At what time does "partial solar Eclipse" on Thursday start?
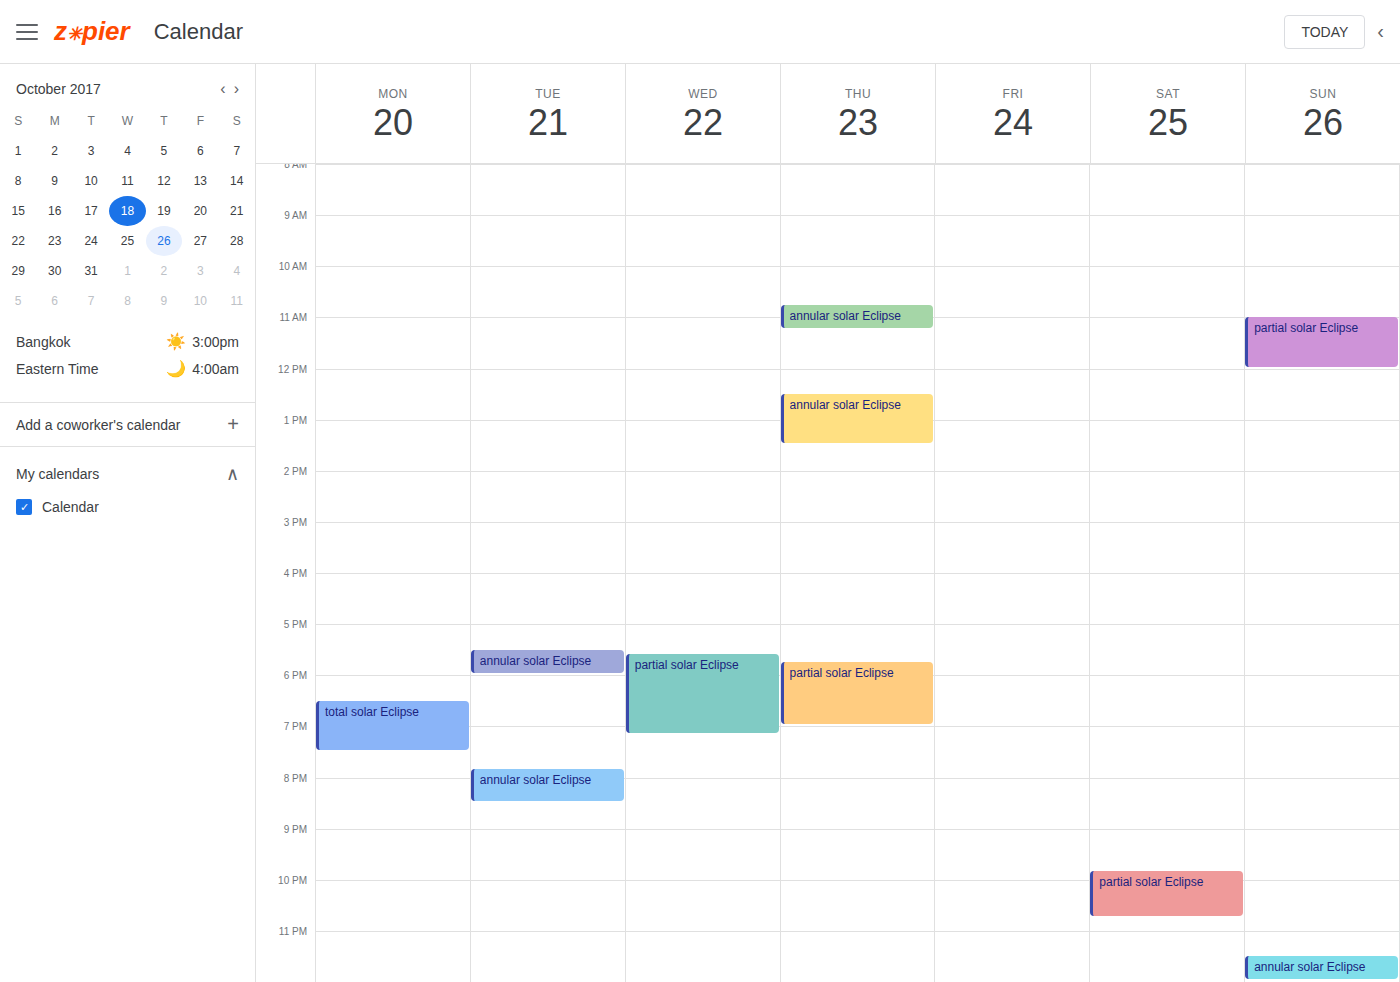
5:45 PM